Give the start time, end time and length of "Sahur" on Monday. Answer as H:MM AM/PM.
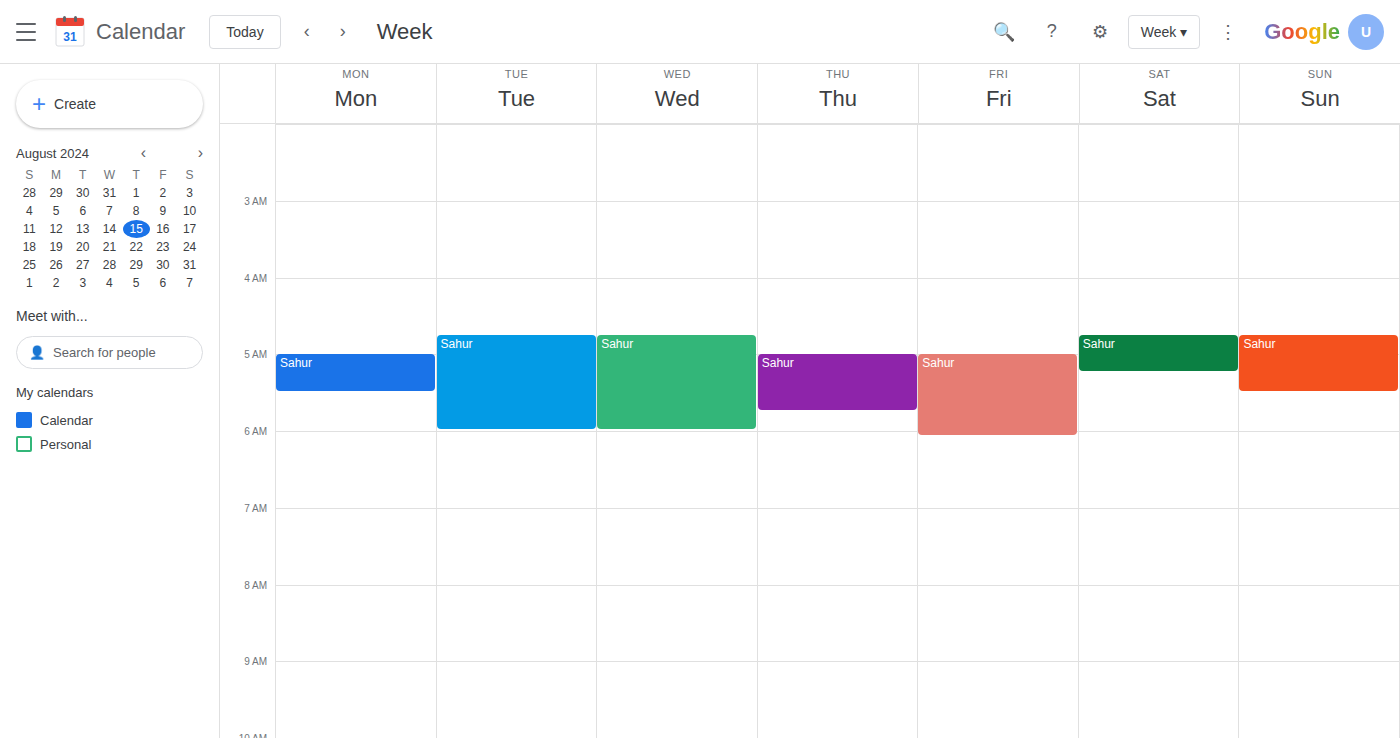
5:00 AM to 5:30 AM, 30 minutes